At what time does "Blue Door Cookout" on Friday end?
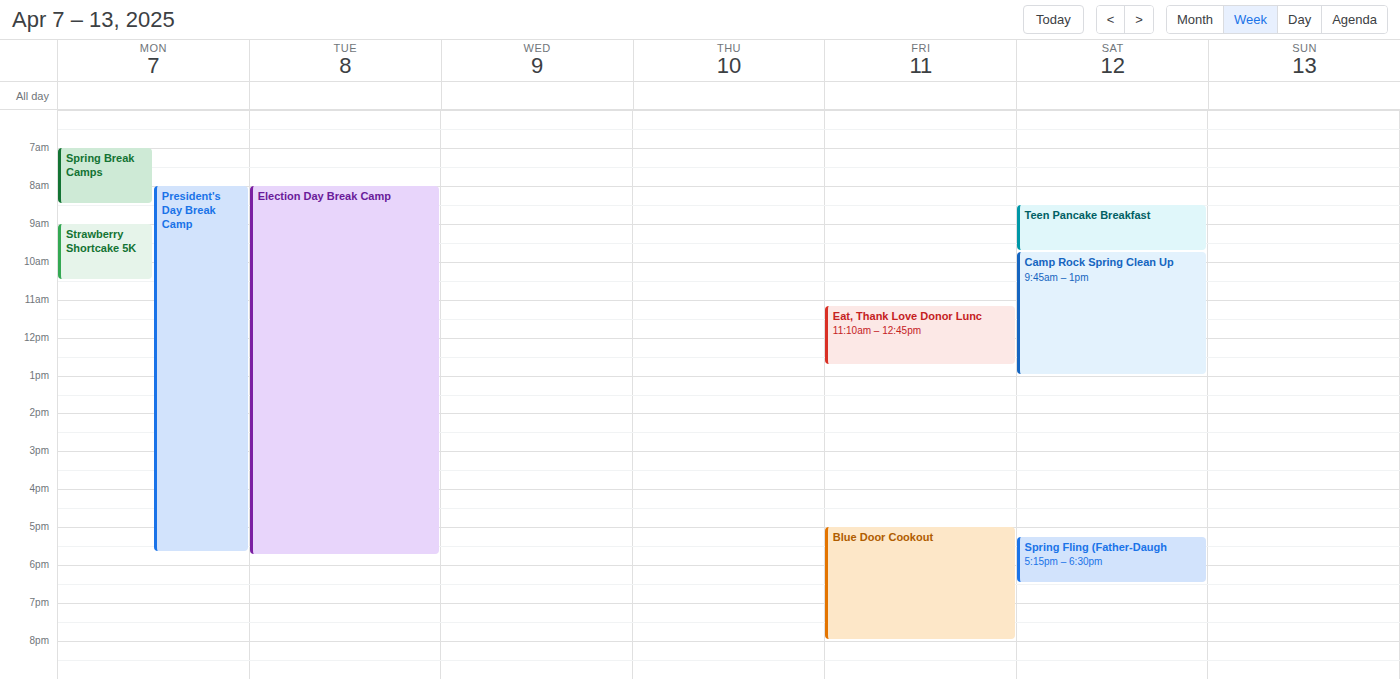
8:00 PM